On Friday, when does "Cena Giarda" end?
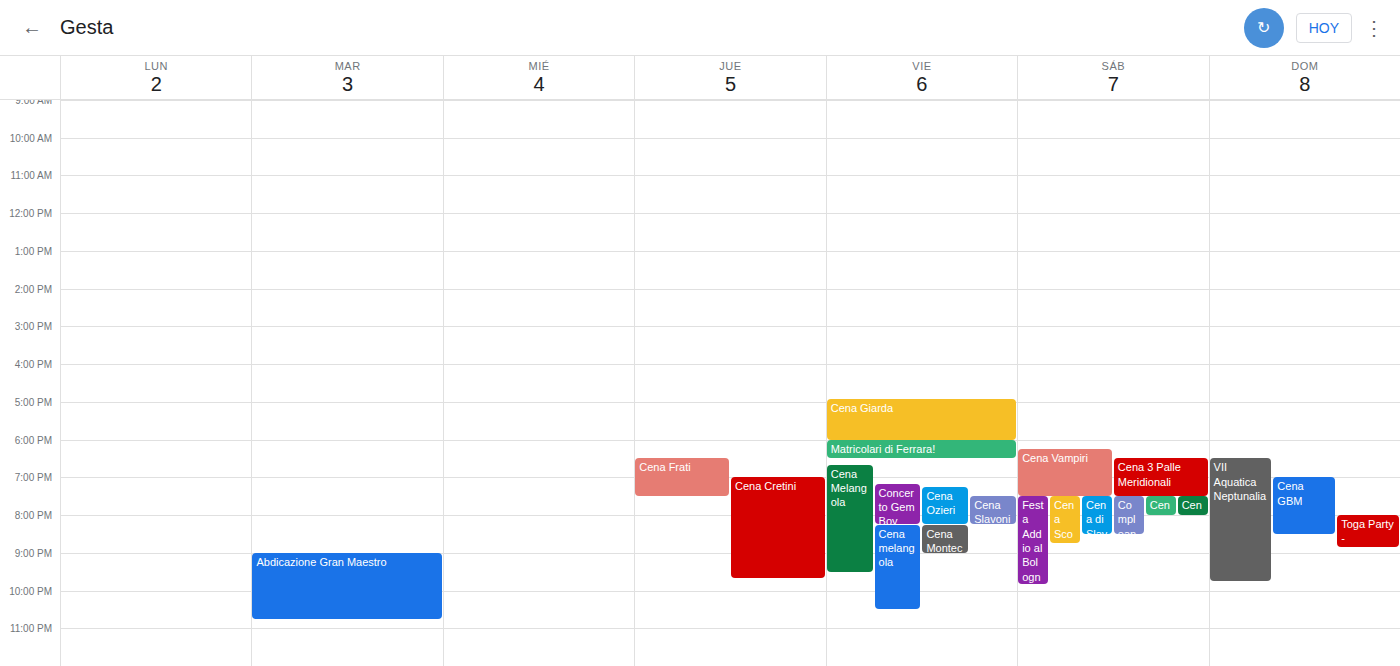
6:00 PM